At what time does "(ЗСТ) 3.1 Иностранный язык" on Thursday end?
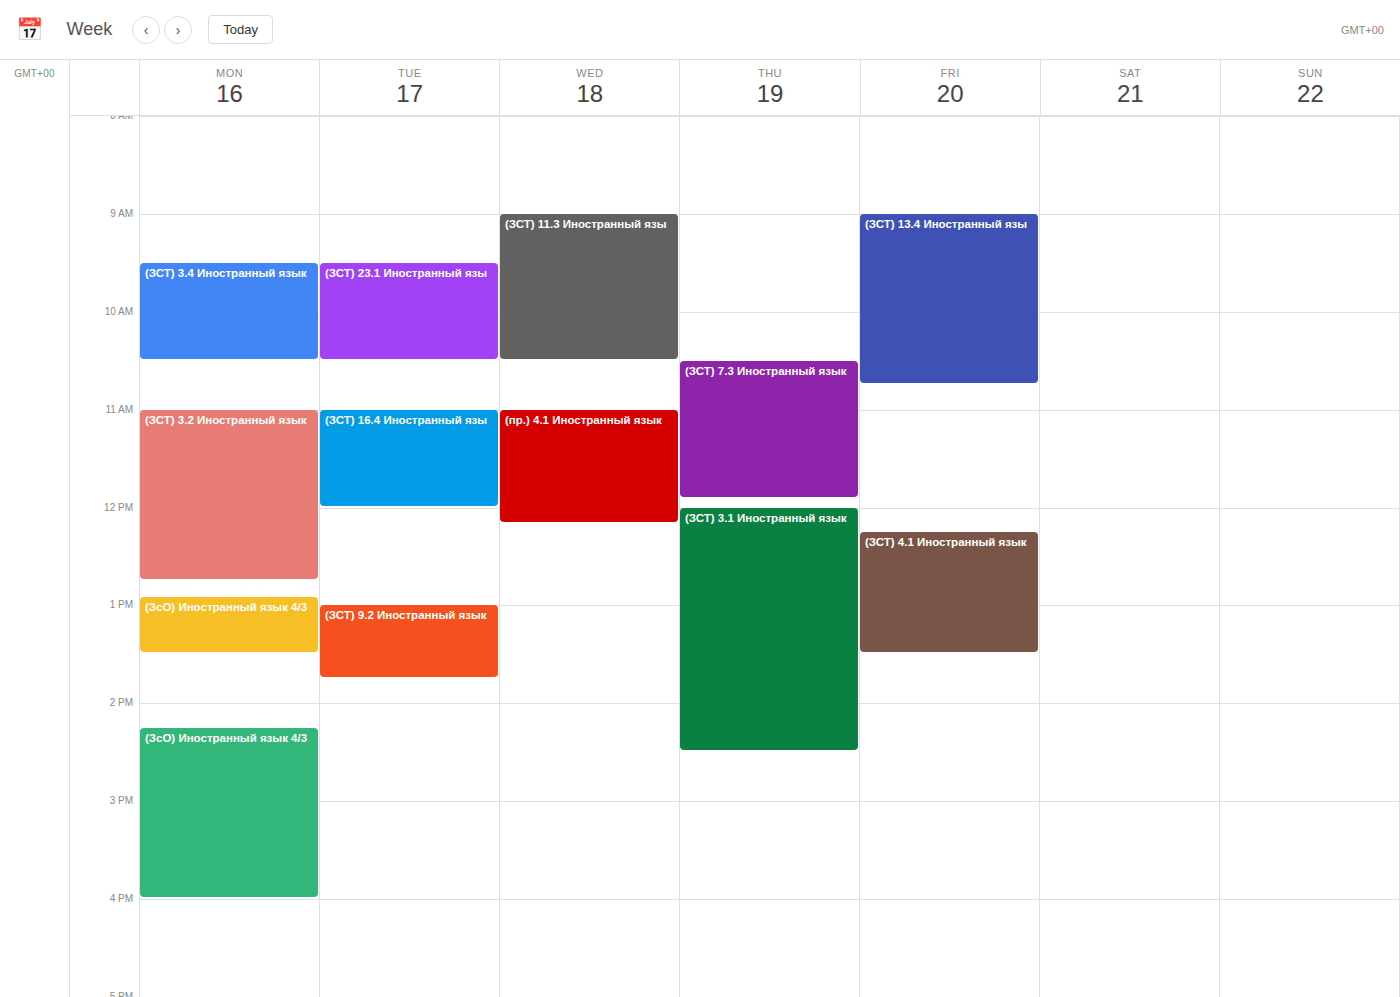
2:30 PM